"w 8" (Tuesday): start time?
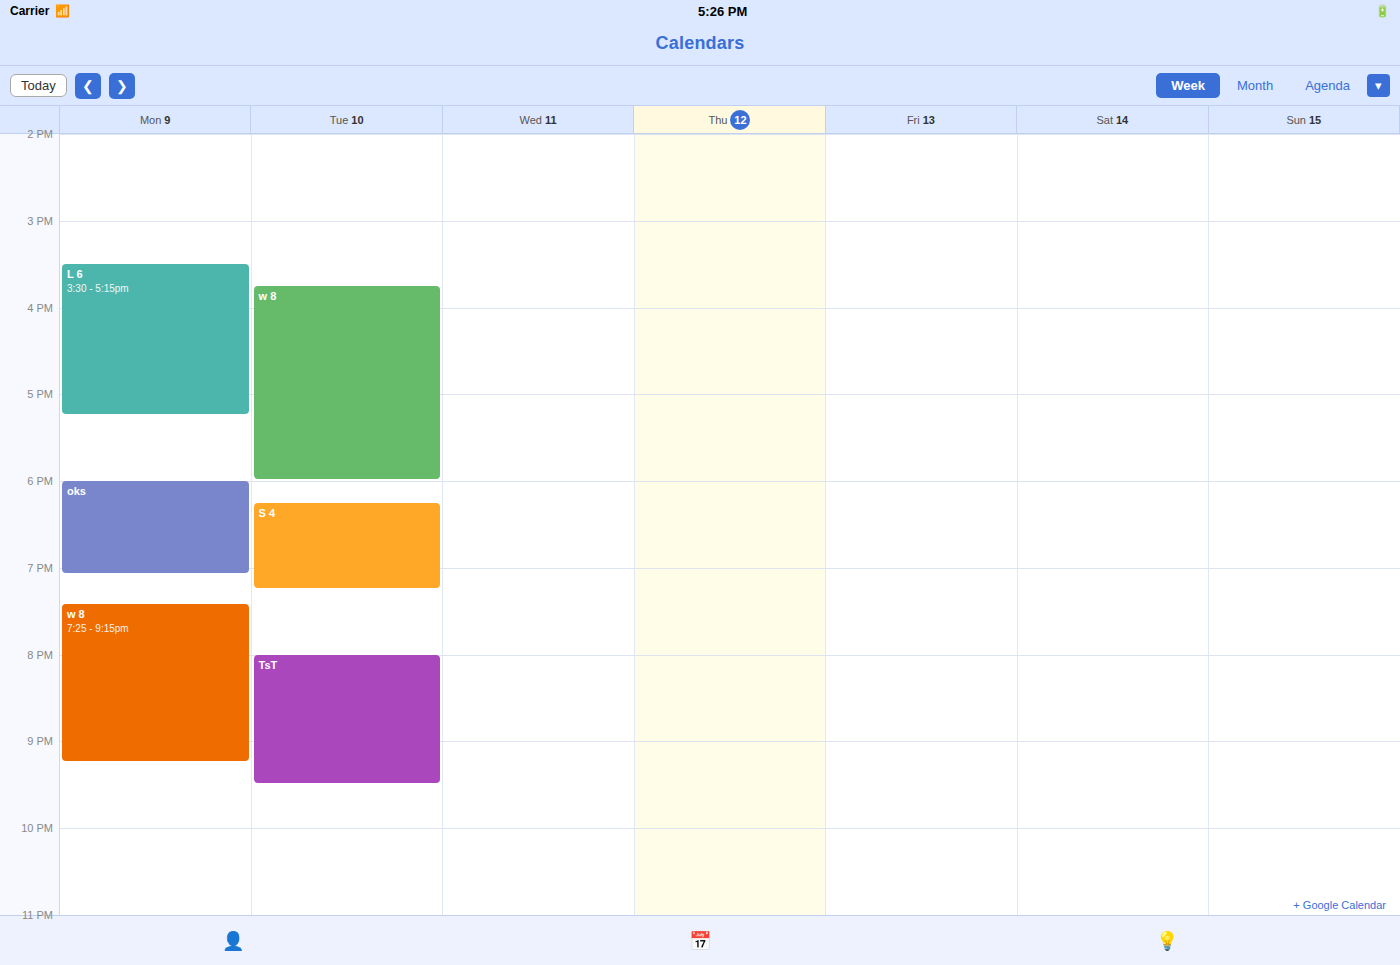
3:45 PM